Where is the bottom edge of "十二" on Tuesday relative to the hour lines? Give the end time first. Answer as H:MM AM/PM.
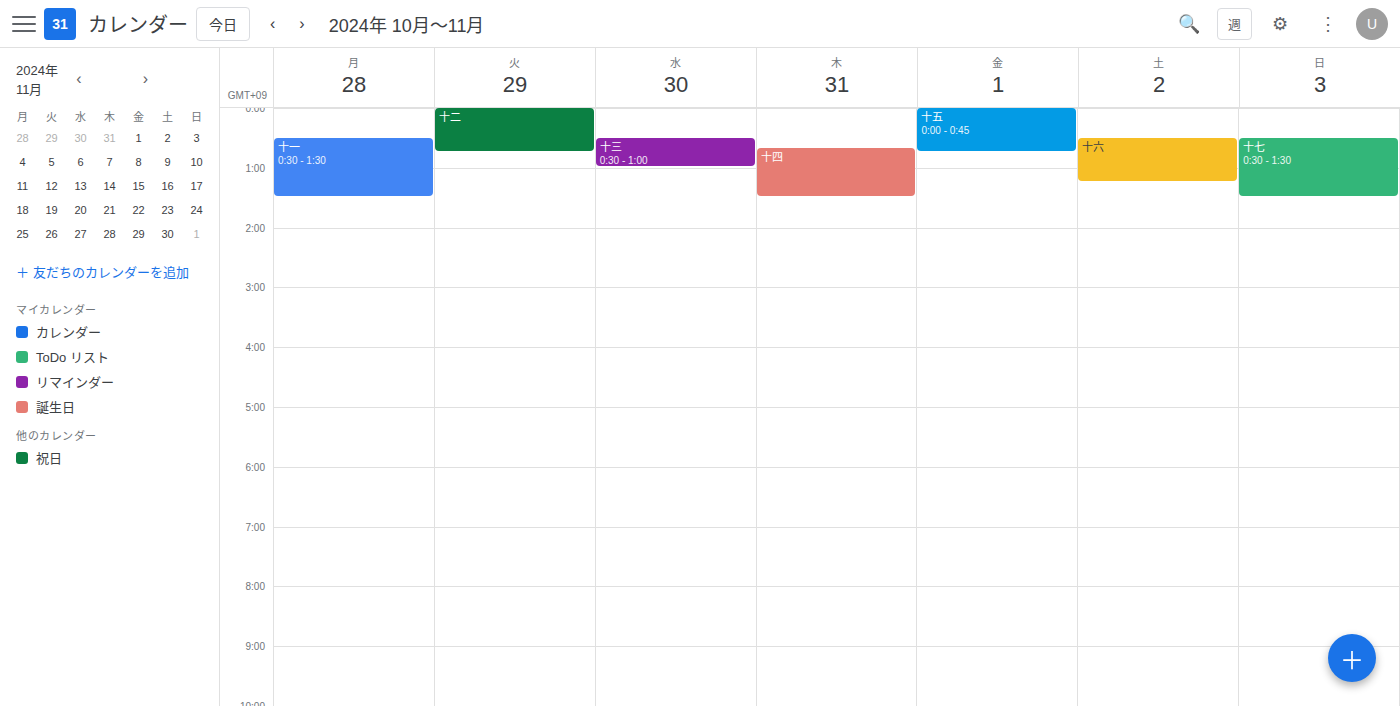
12:45 AM -- neither: three quarters of the way from the 12 AM line to the 1 AM line.